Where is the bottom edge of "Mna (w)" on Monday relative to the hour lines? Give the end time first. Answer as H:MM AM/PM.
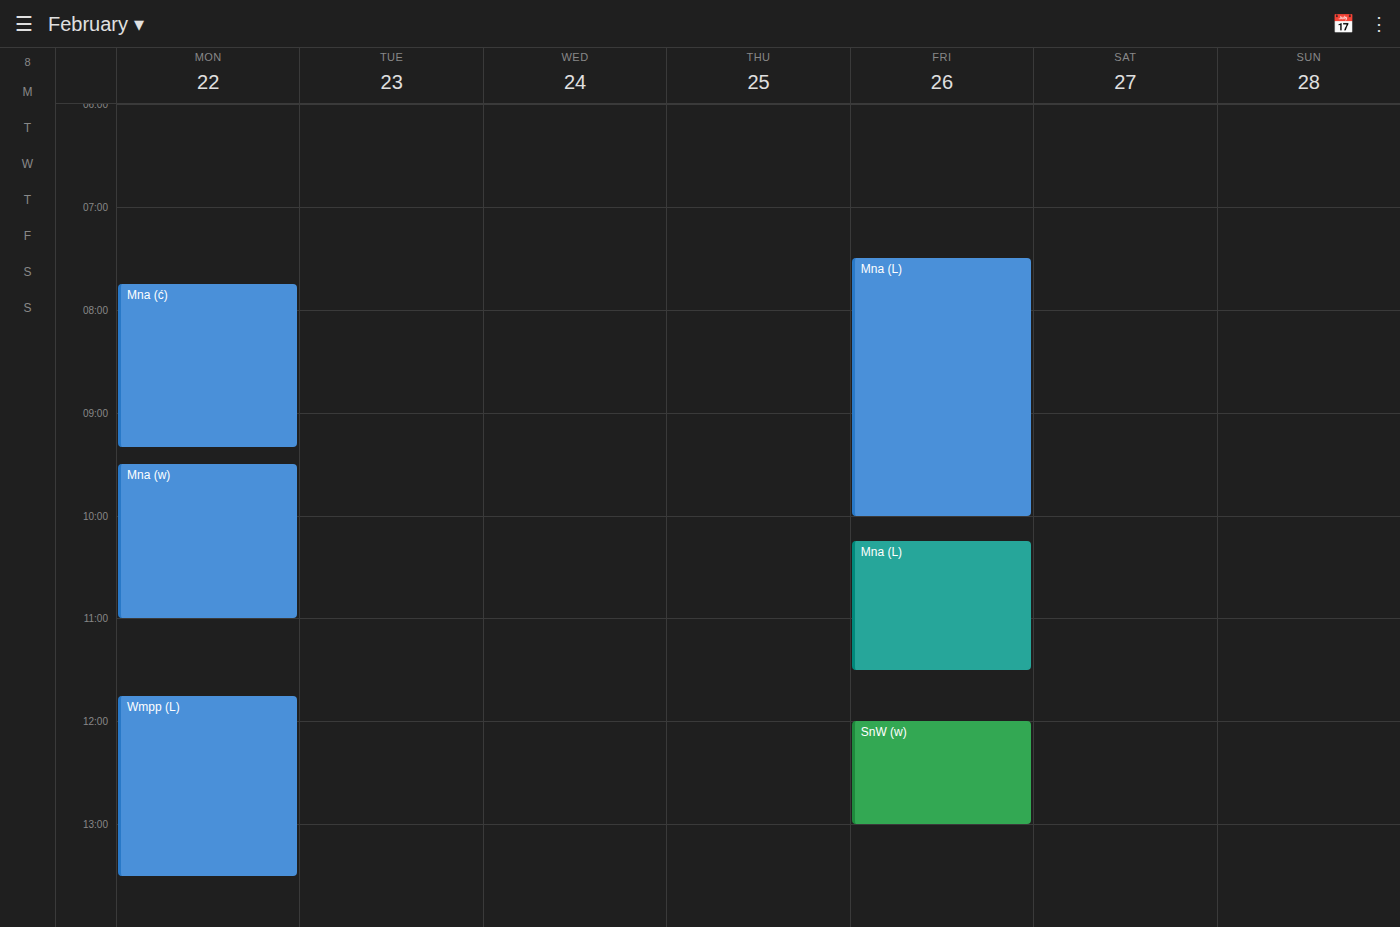
11:00 AM -- exactly on the 11 AM line.